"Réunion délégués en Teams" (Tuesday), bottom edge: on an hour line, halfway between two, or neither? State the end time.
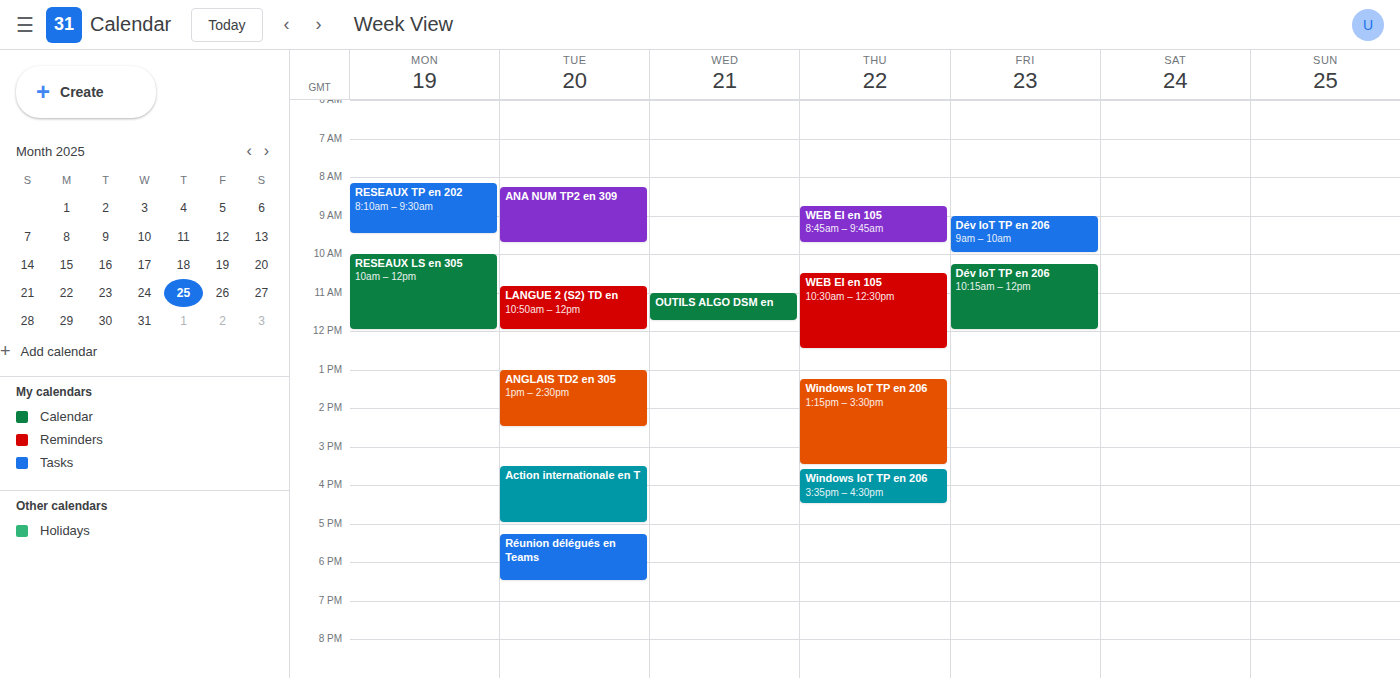
6:30 PM -- halfway between the 6 PM and 7 PM lines.